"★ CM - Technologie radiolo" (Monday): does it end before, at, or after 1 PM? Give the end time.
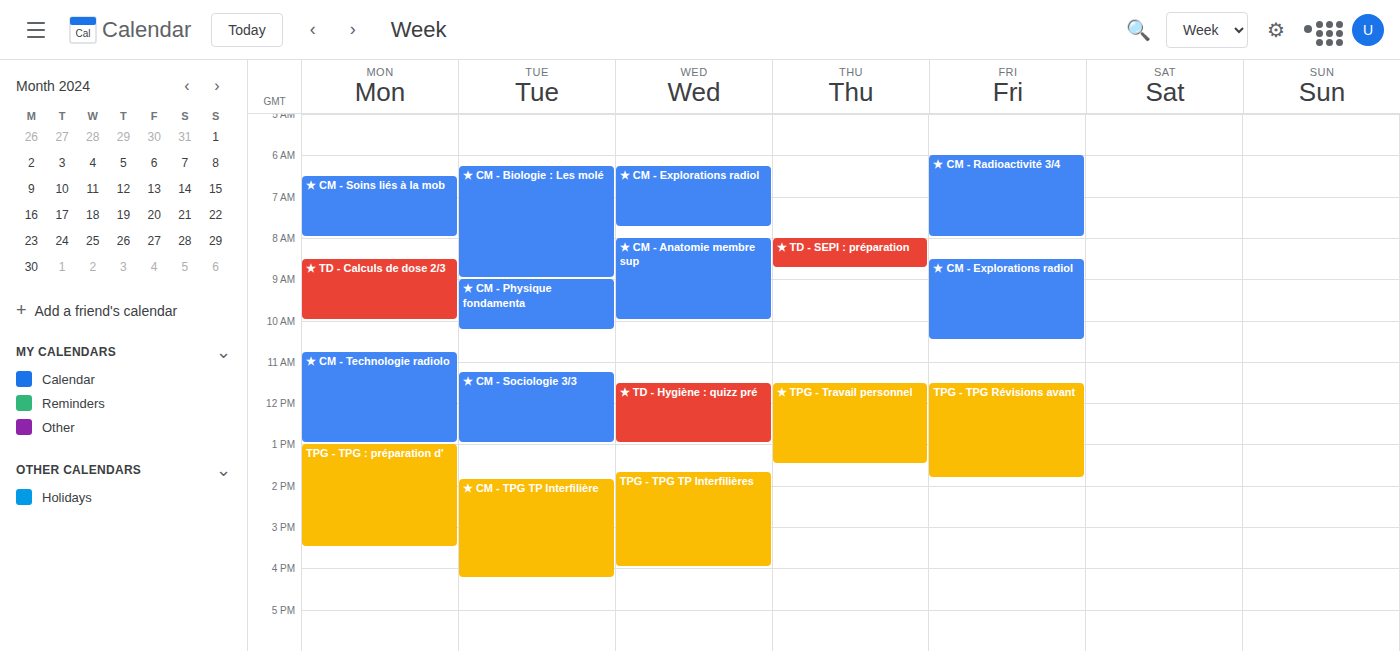
1:00 PM -- exactly at 1 PM, on the 1 PM line.